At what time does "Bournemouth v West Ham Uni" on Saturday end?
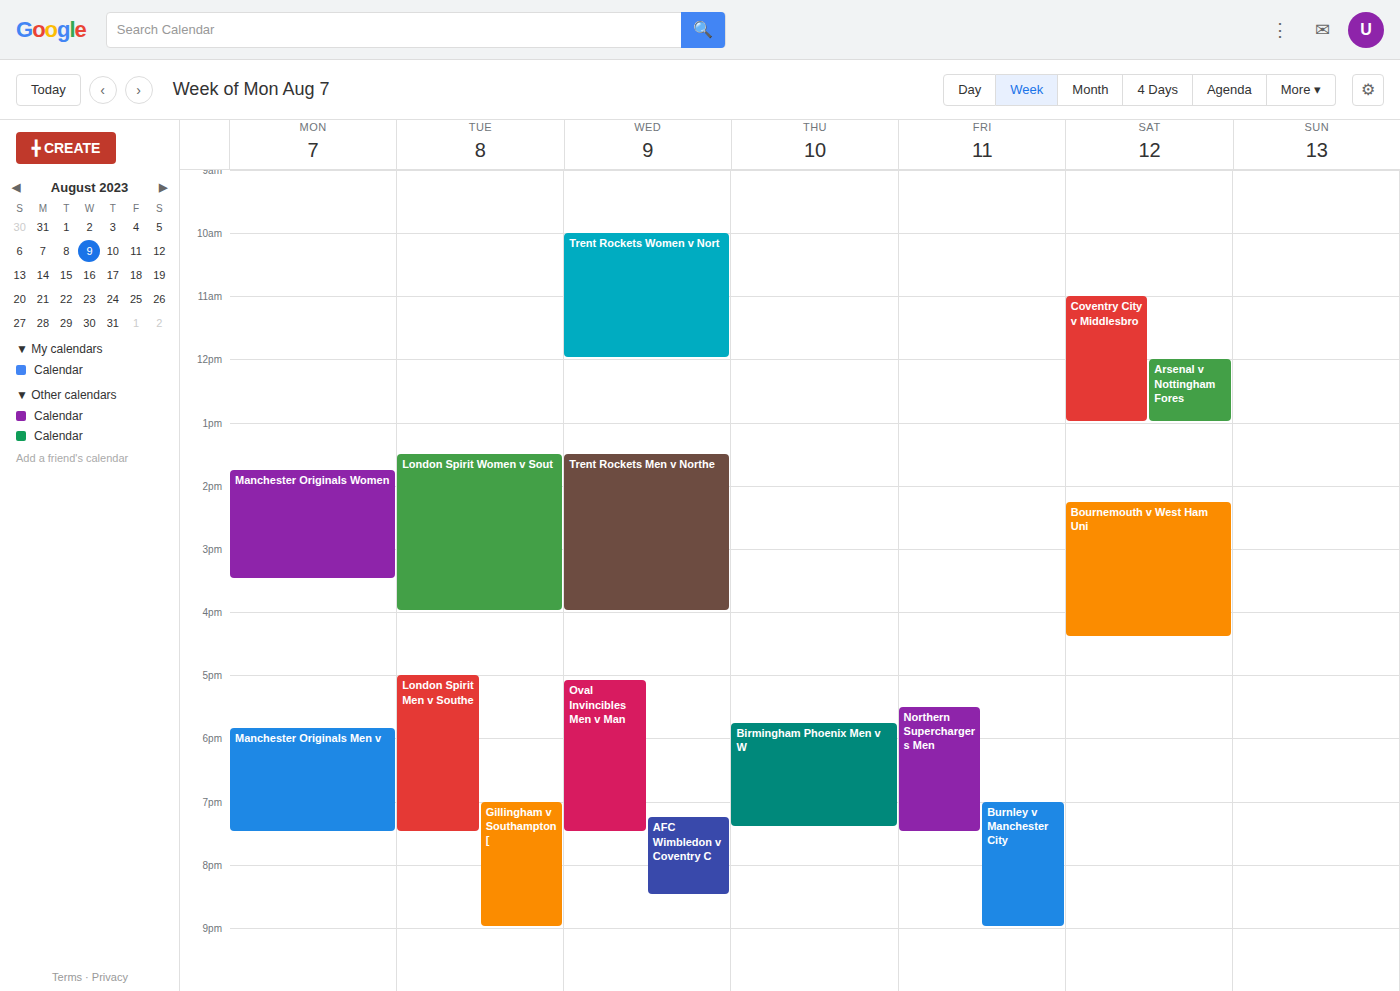
4:25 PM